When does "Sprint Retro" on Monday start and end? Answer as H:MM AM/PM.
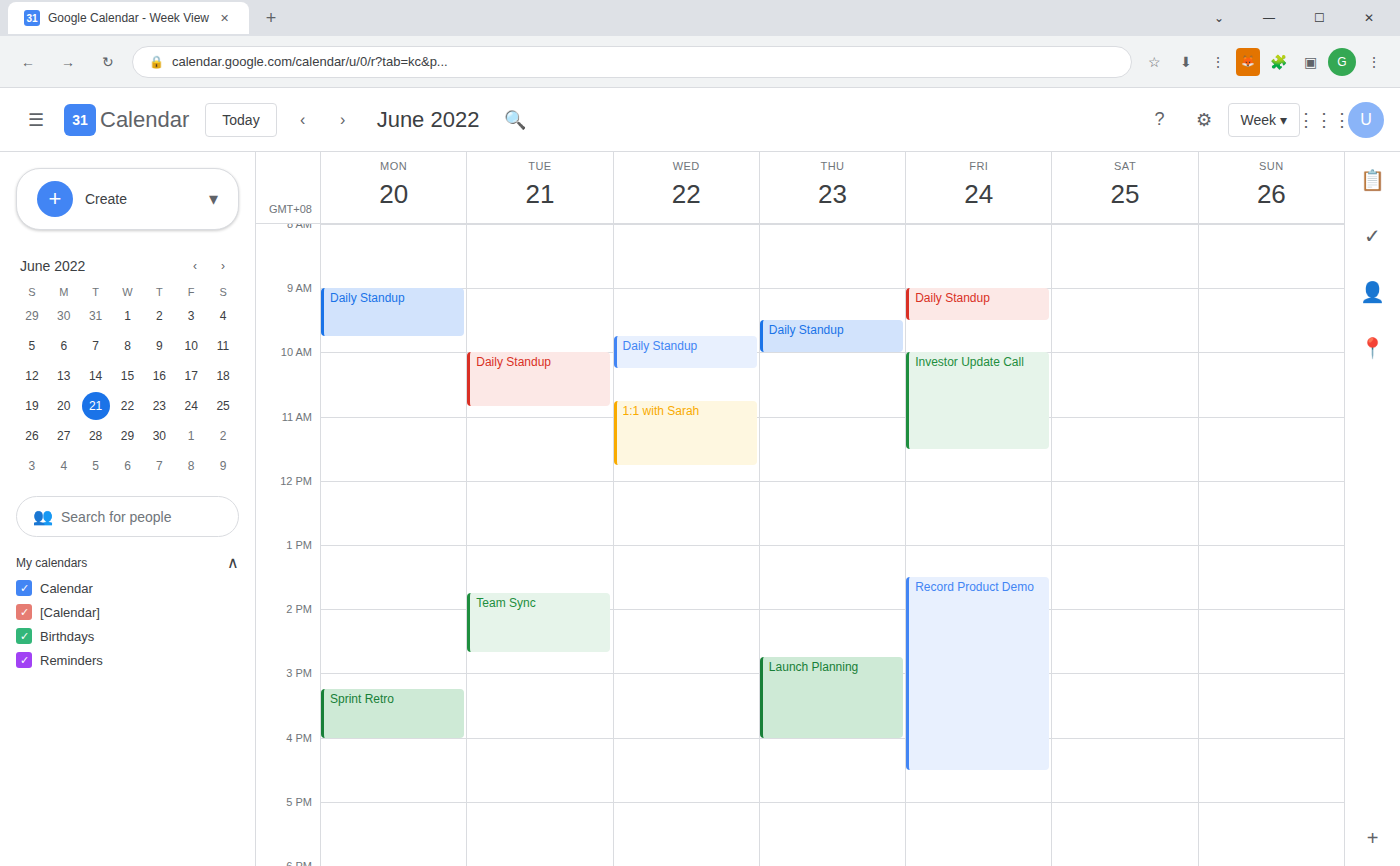
3:15 PM to 4:00 PM